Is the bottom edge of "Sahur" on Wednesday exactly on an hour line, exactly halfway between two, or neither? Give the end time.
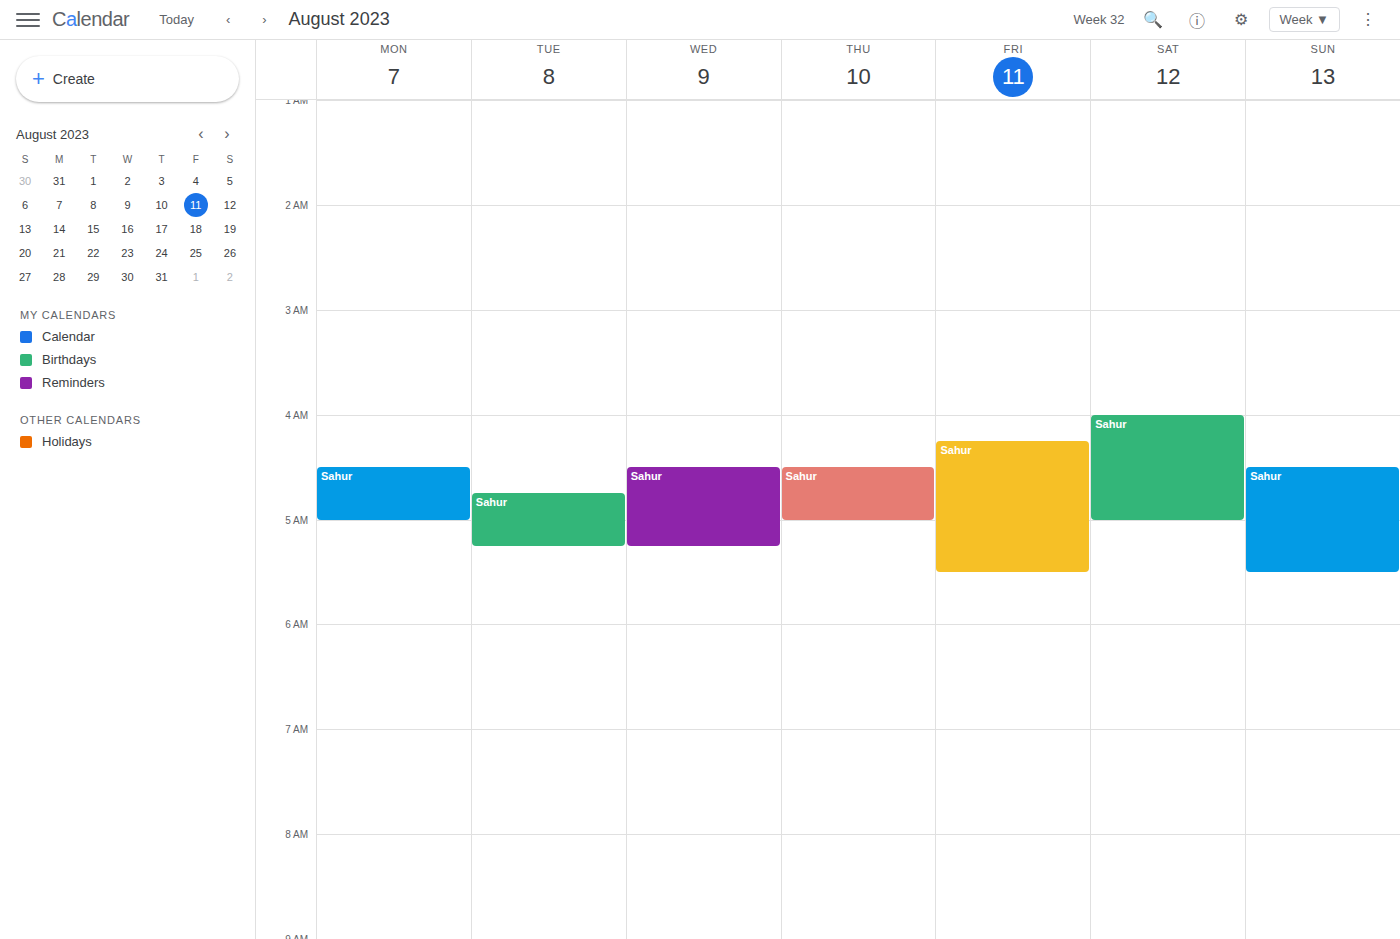
5:15 AM -- neither: a quarter of the way from the 5 AM line to the 6 AM line.